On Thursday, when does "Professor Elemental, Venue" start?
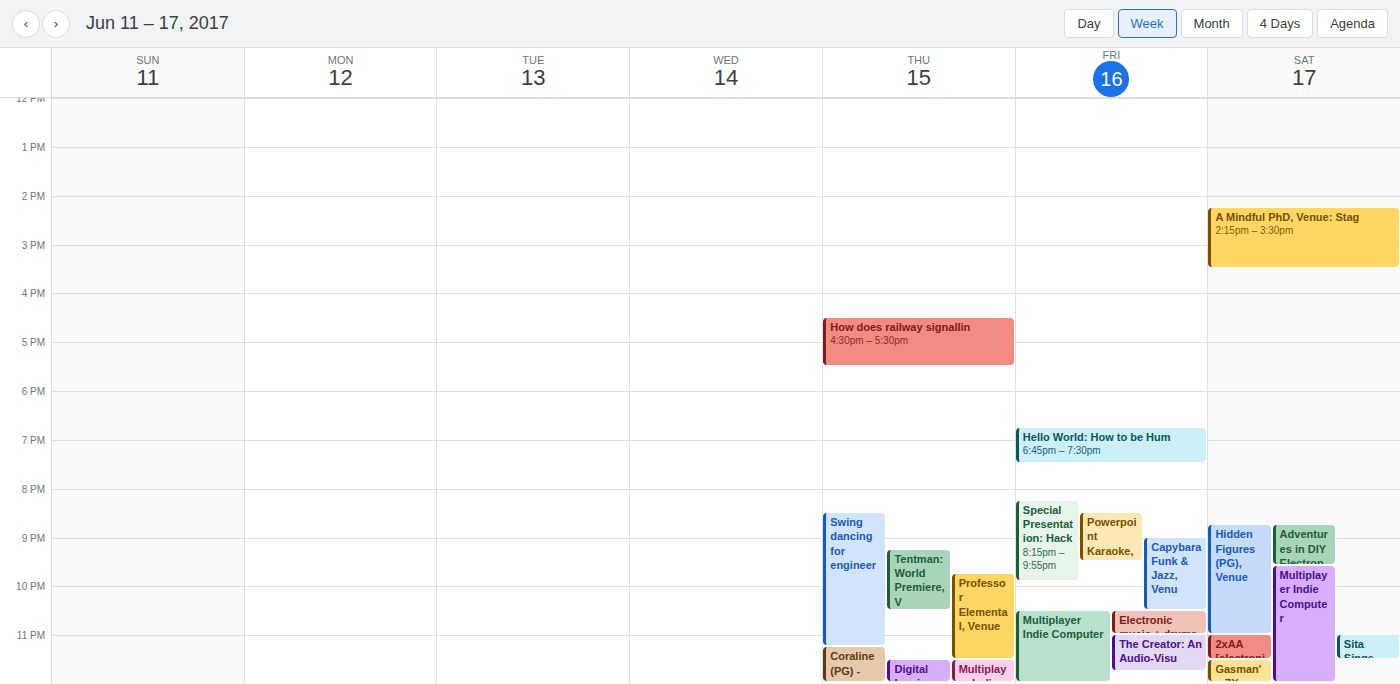
9:45 PM